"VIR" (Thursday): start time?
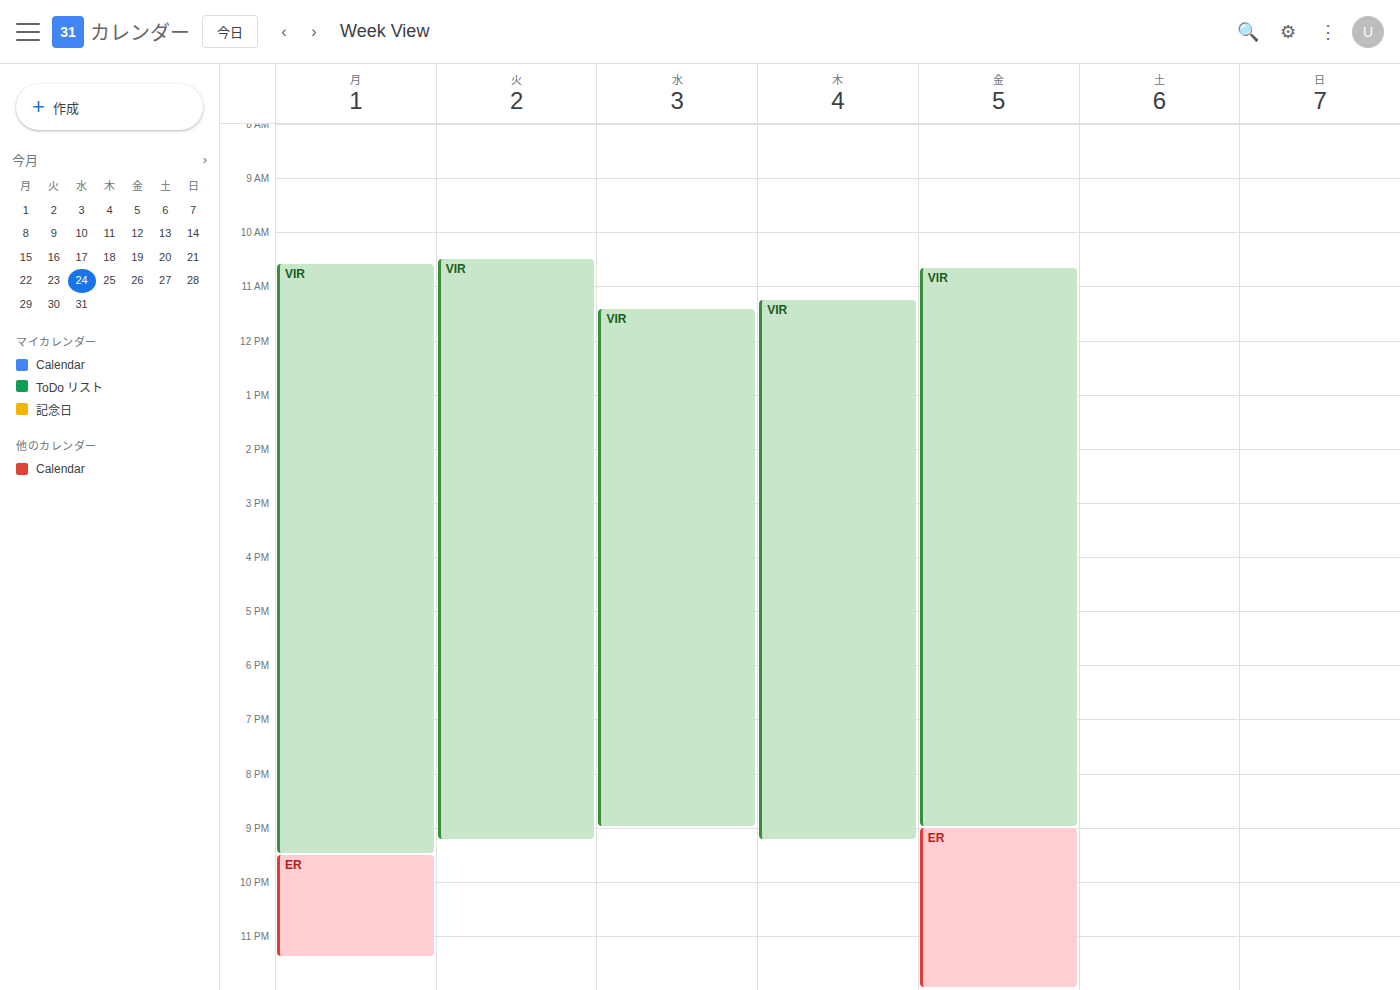
11:15